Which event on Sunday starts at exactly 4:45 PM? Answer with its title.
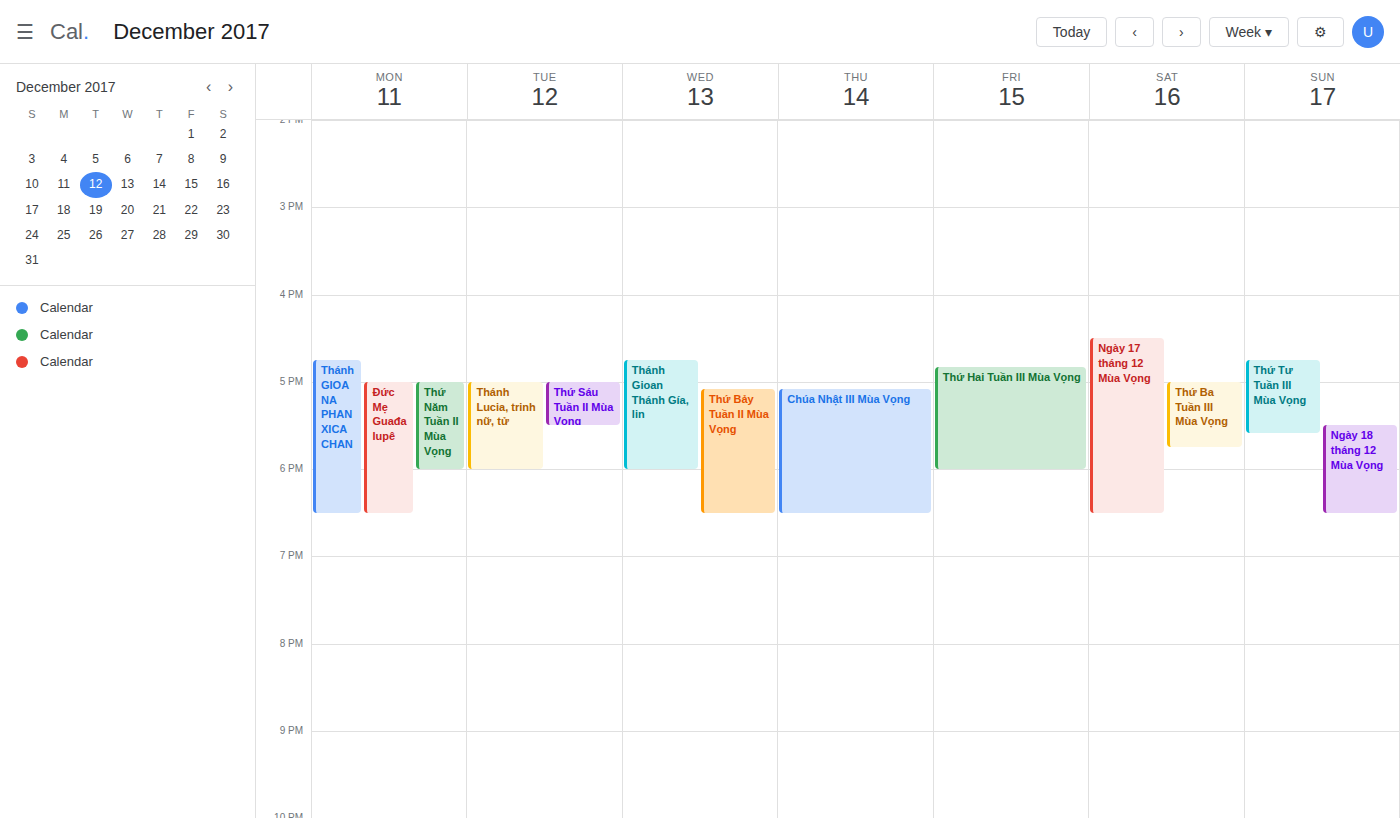
"Thứ Tư Tuần III Mùa Vọng"